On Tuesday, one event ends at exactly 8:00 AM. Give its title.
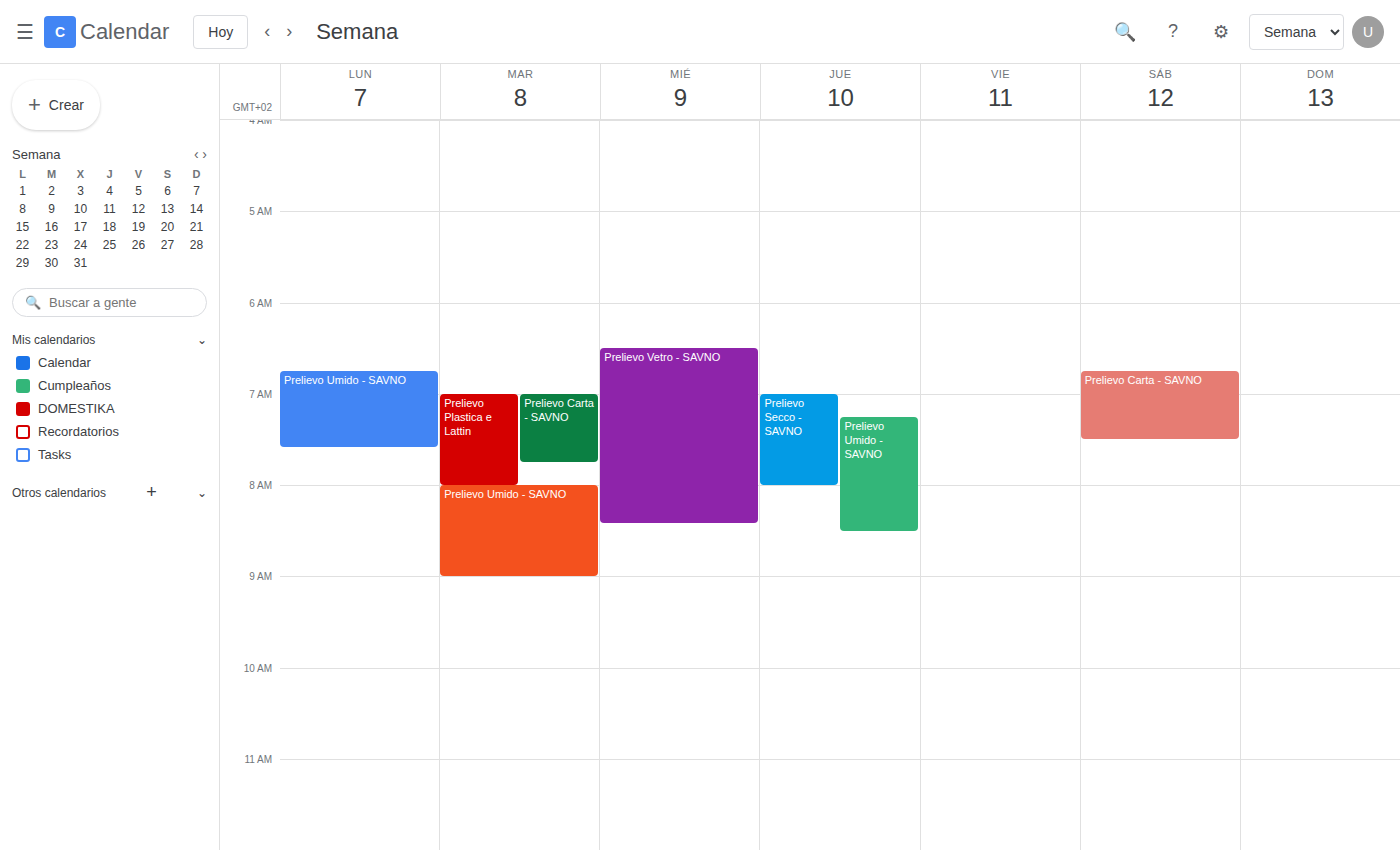
"Prelievo Plastica e Lattin"